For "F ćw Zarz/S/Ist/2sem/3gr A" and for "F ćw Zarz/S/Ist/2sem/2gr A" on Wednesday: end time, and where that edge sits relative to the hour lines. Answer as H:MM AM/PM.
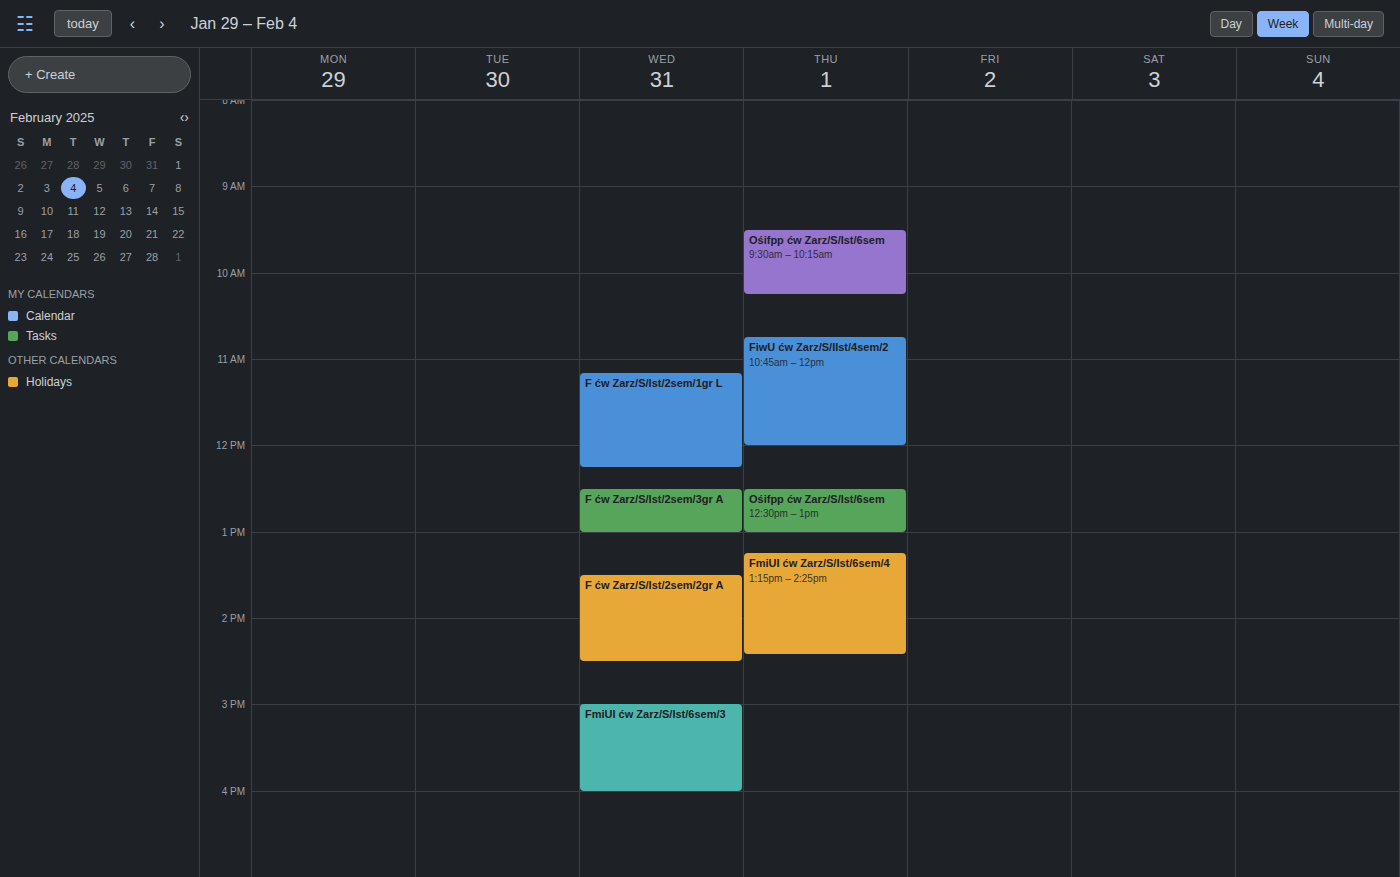
"F ćw Zarz/S/Ist/2sem/3gr A": 1:00 PM, exactly on the 1 PM line. "F ćw Zarz/S/Ist/2sem/2gr A": 2:30 PM, halfway between the 2 PM and 3 PM lines.